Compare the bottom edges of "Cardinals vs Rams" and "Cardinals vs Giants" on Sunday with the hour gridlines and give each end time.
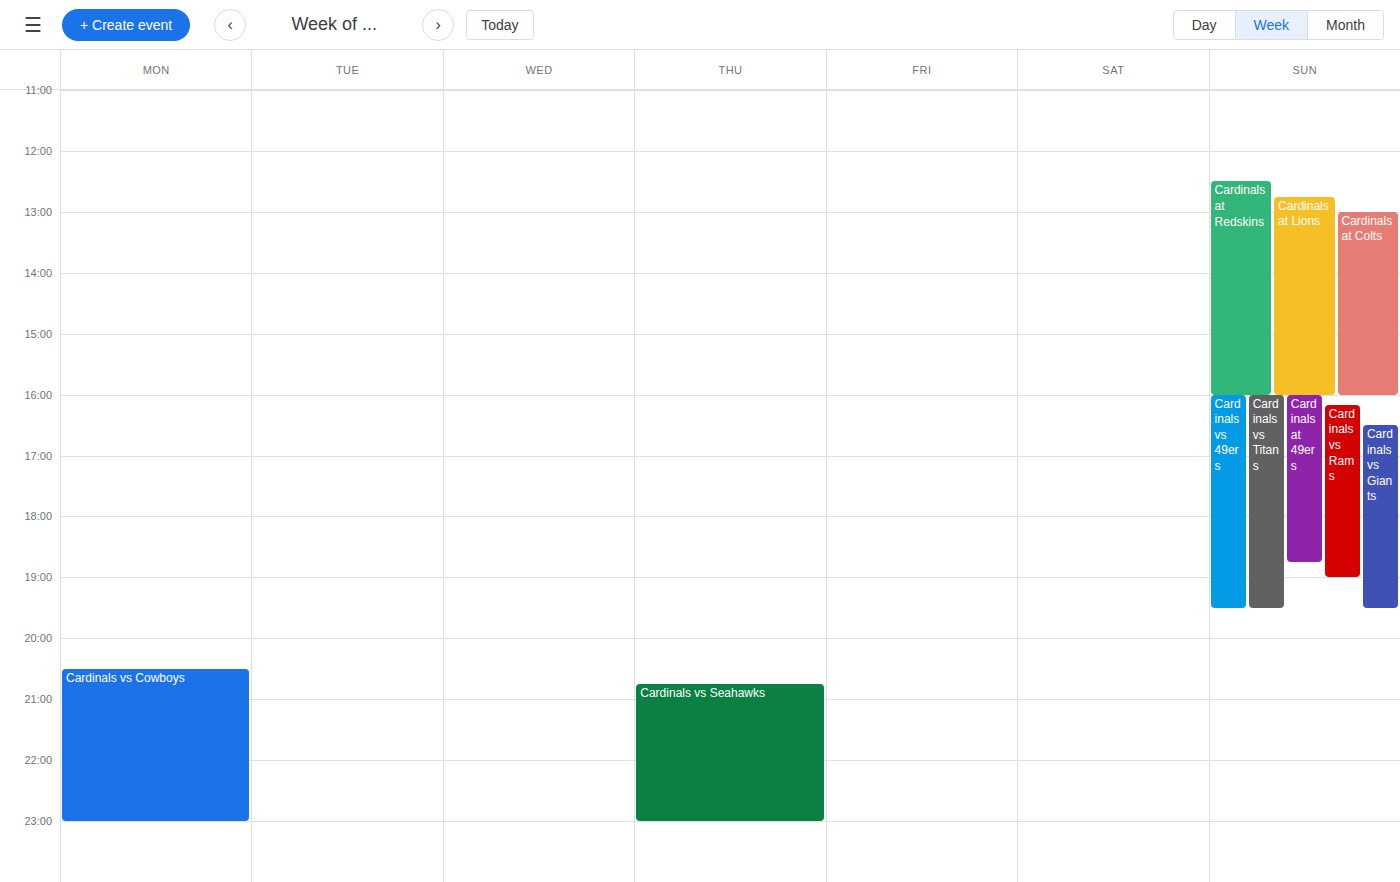
"Cardinals vs Rams": 7:00 PM, exactly on the 7 PM line. "Cardinals vs Giants": 7:30 PM, halfway between the 7 PM and 8 PM lines.